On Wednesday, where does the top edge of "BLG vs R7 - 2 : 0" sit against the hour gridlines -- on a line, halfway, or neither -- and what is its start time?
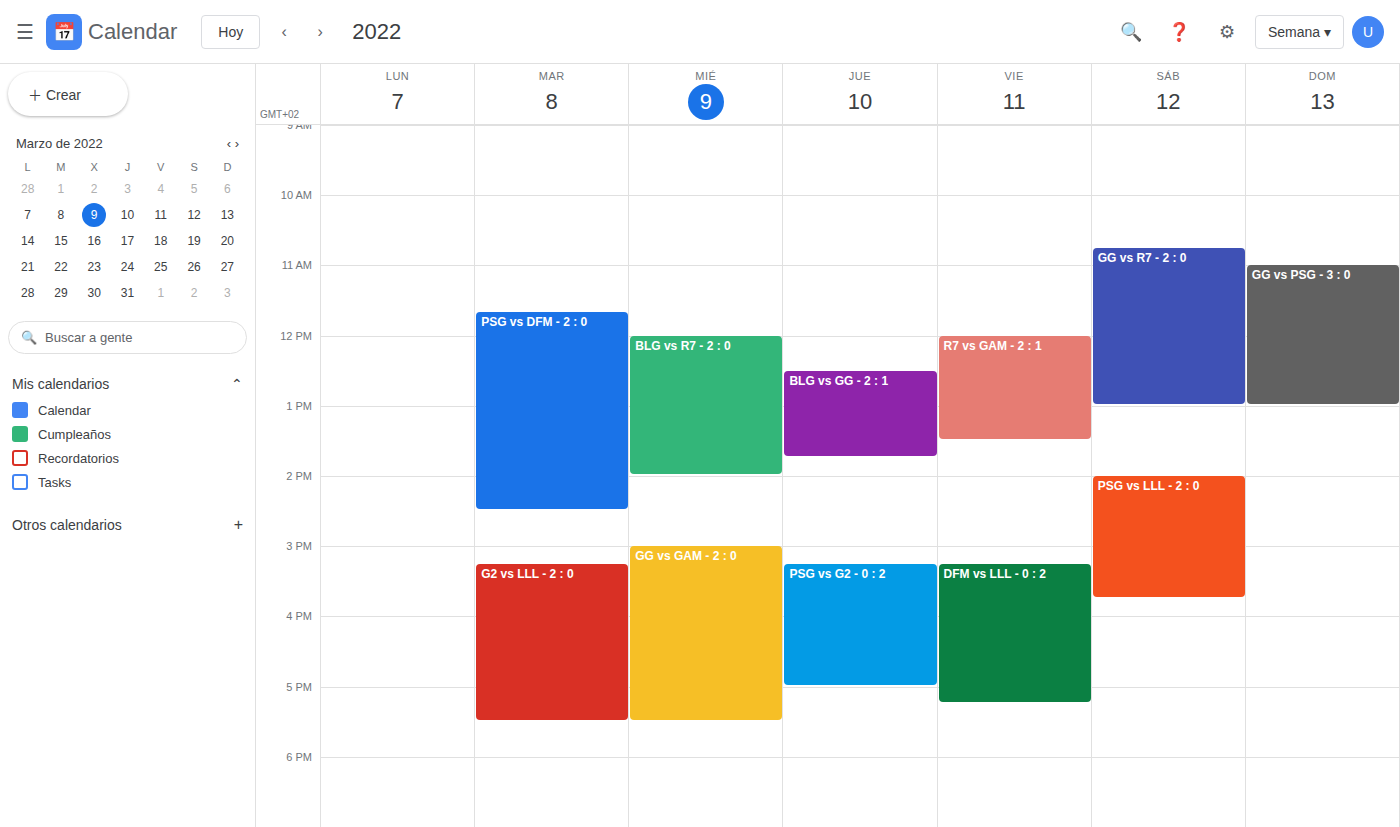
12:00 PM -- exactly on the 12 PM line.